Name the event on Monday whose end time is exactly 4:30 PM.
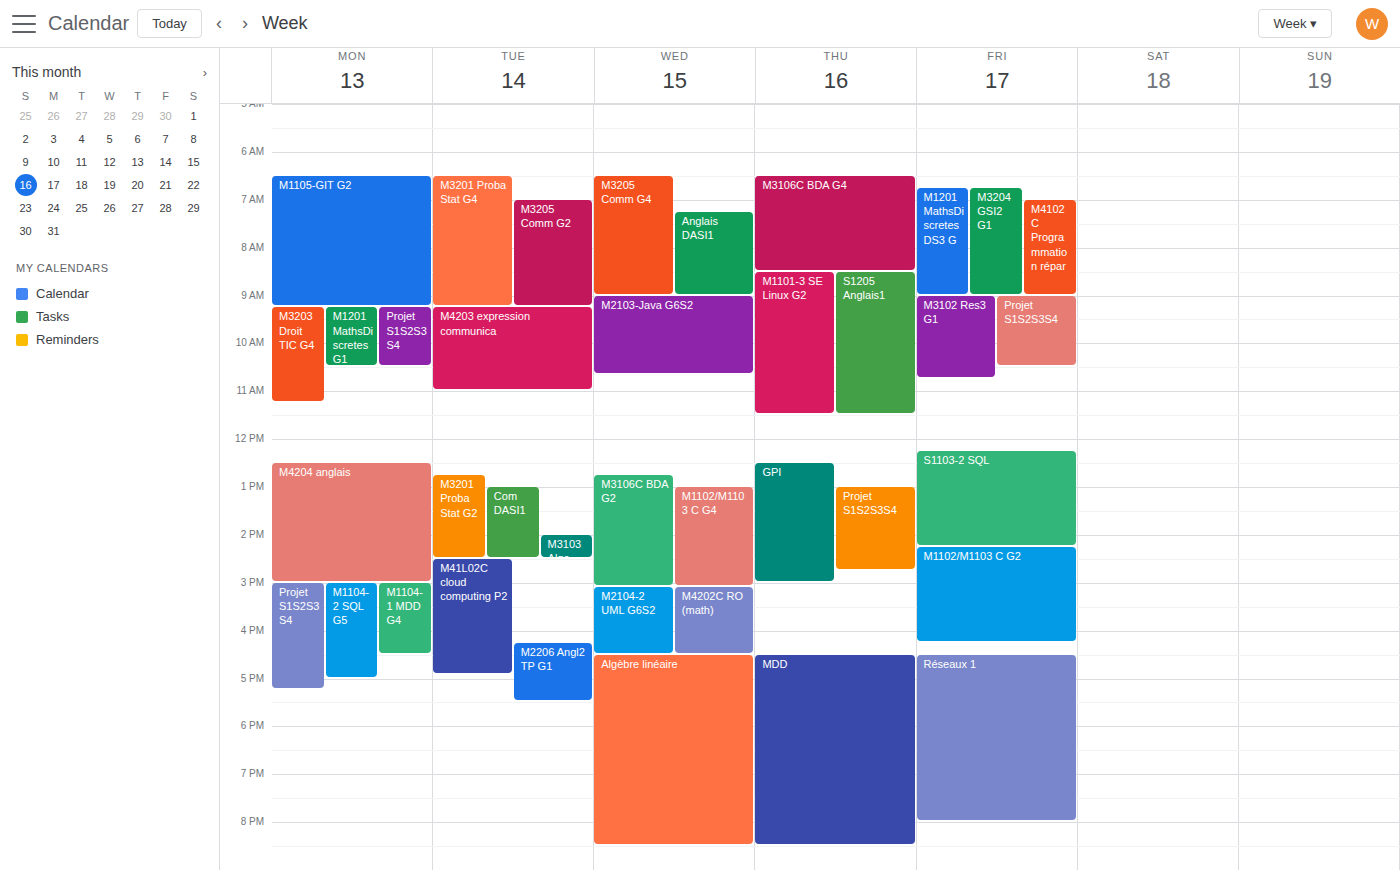
"M1104-1 MDD G4"